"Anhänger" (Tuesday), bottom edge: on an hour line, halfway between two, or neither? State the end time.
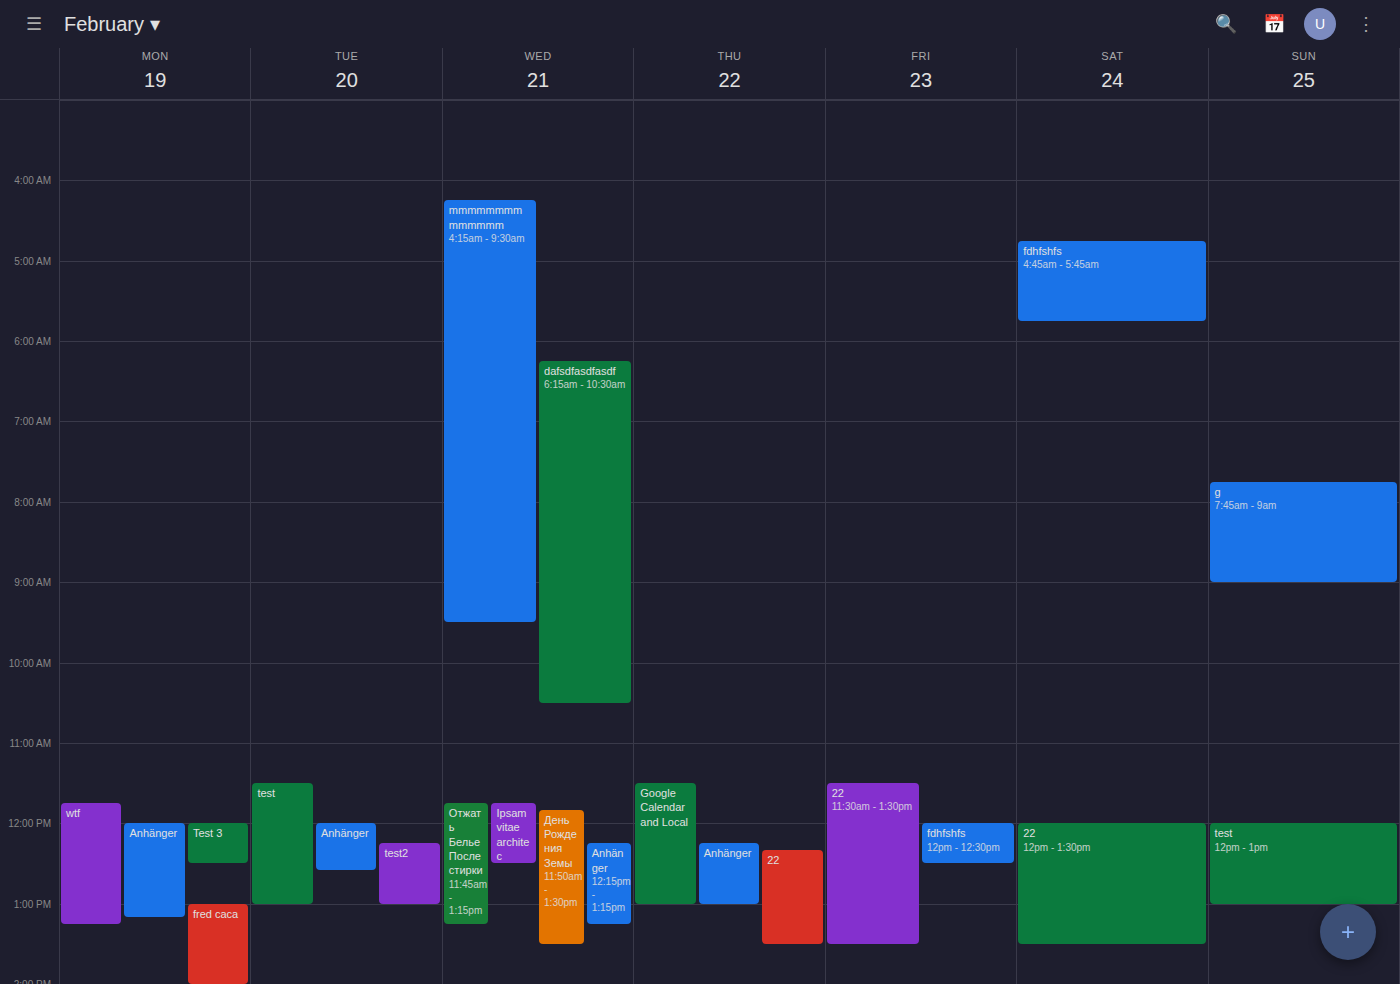
12:35 PM -- neither: 35 minutes below the 12 PM line and 25 minutes above the 1 PM line.